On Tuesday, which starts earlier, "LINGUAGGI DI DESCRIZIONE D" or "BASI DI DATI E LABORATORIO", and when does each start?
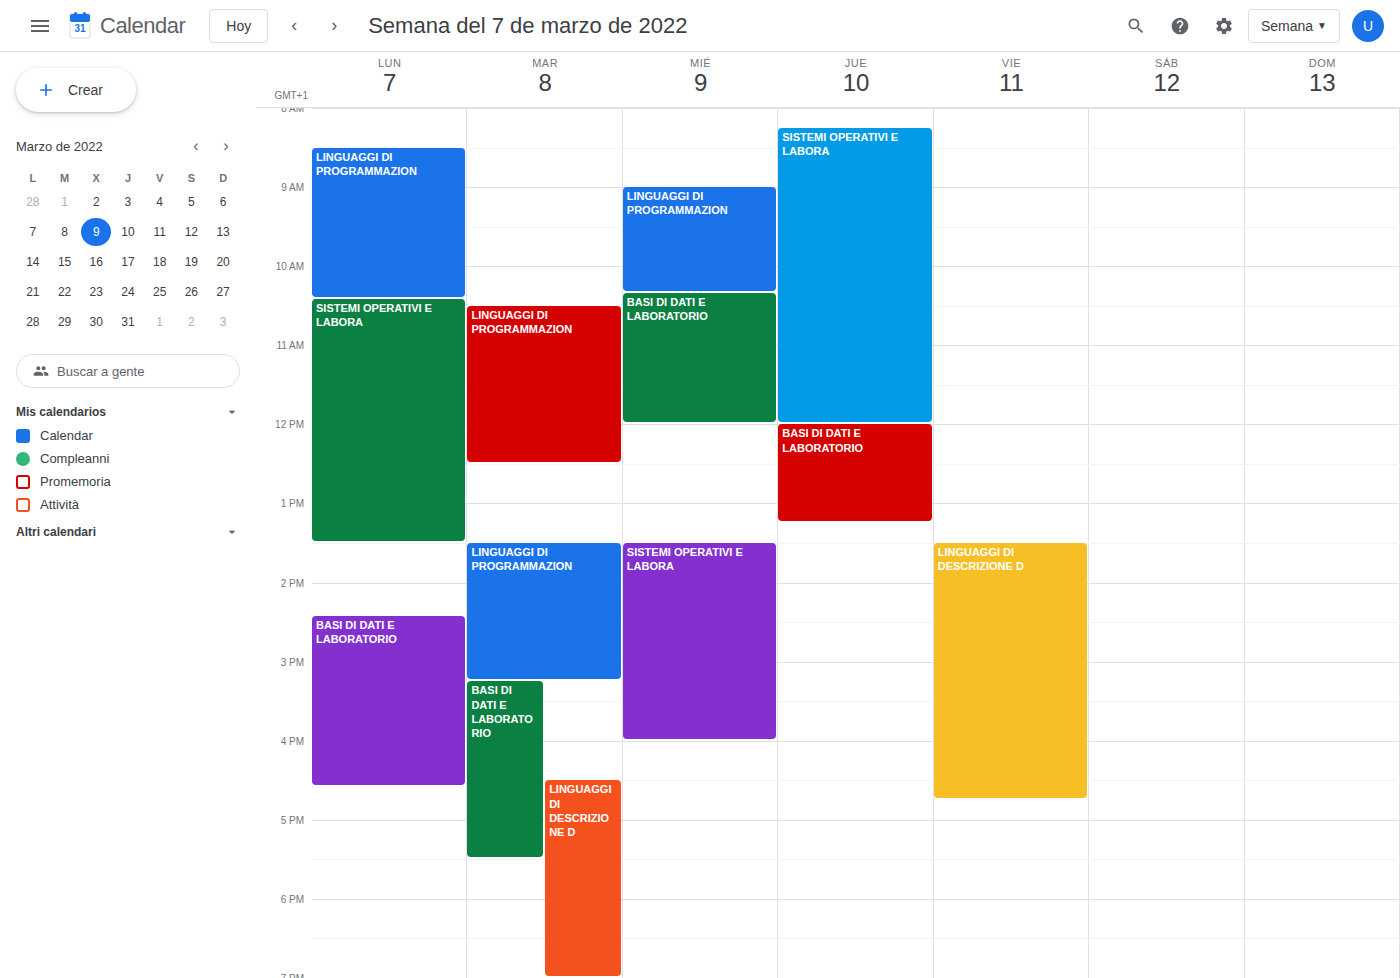
"BASI DI DATI E LABORATORIO" 3:15 PM; "LINGUAGGI DI DESCRIZIONE D" 4:30 PM.